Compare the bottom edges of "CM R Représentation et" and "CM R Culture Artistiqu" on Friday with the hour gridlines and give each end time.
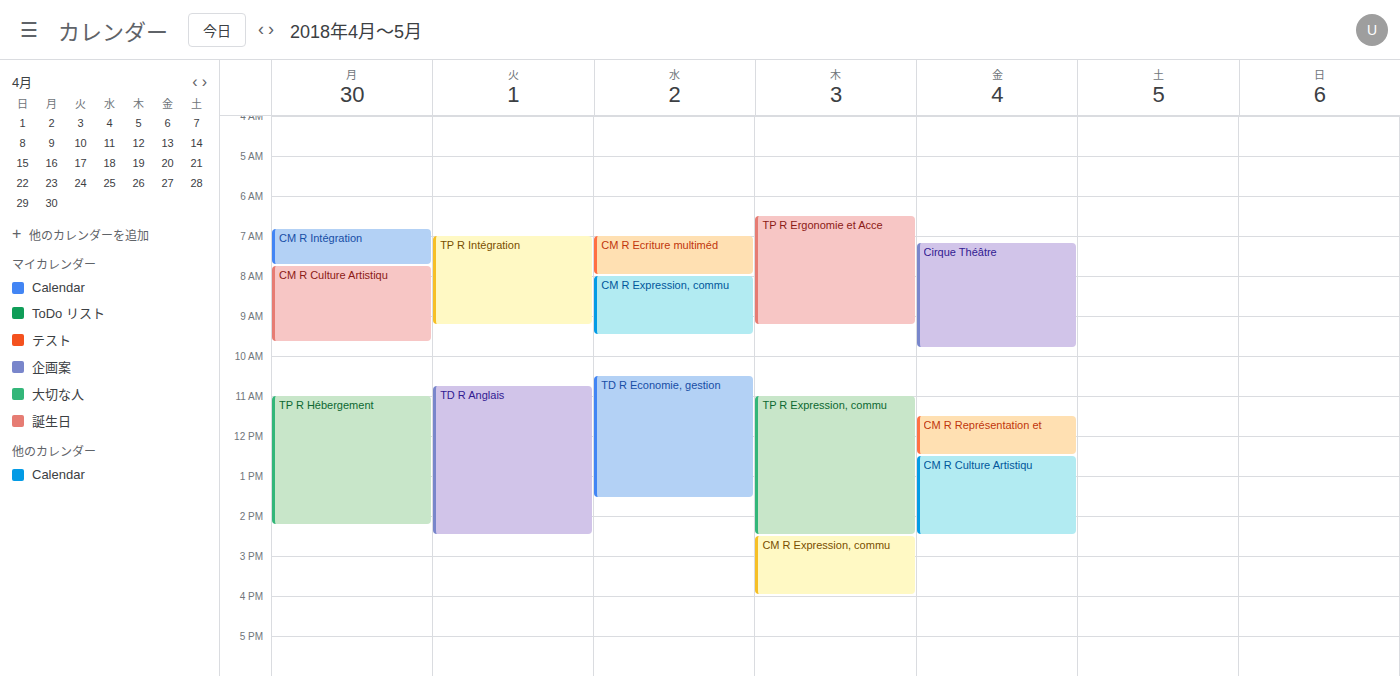
"CM R Représentation et": 12:30 PM, halfway between the 12 PM and 1 PM lines. "CM R Culture Artistiqu": 2:30 PM, halfway between the 2 PM and 3 PM lines.